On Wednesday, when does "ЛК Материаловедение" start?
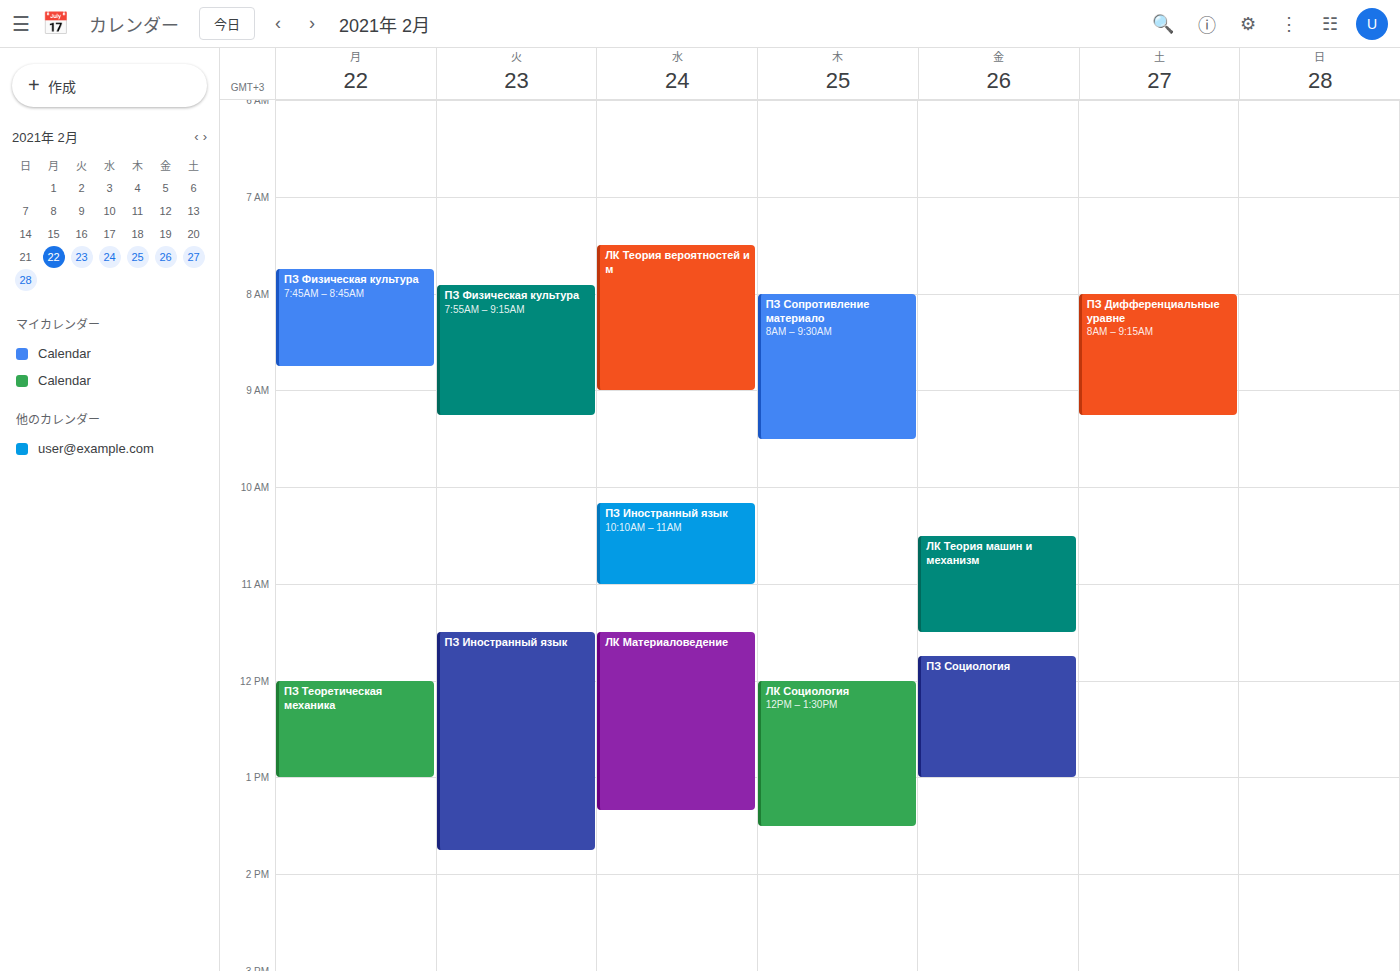
11:30 AM